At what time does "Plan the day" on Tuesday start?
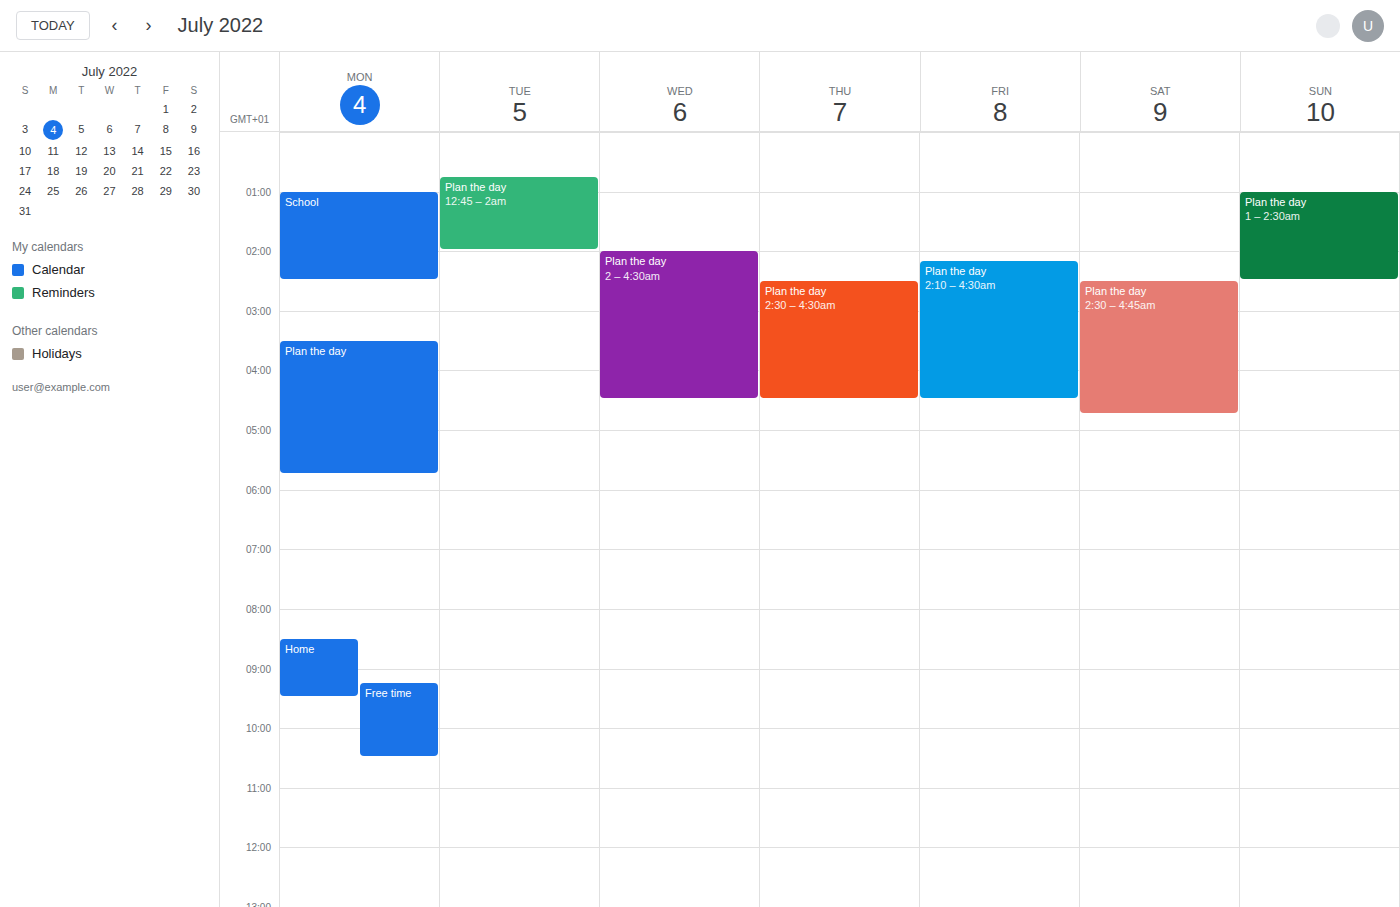
12:45 AM